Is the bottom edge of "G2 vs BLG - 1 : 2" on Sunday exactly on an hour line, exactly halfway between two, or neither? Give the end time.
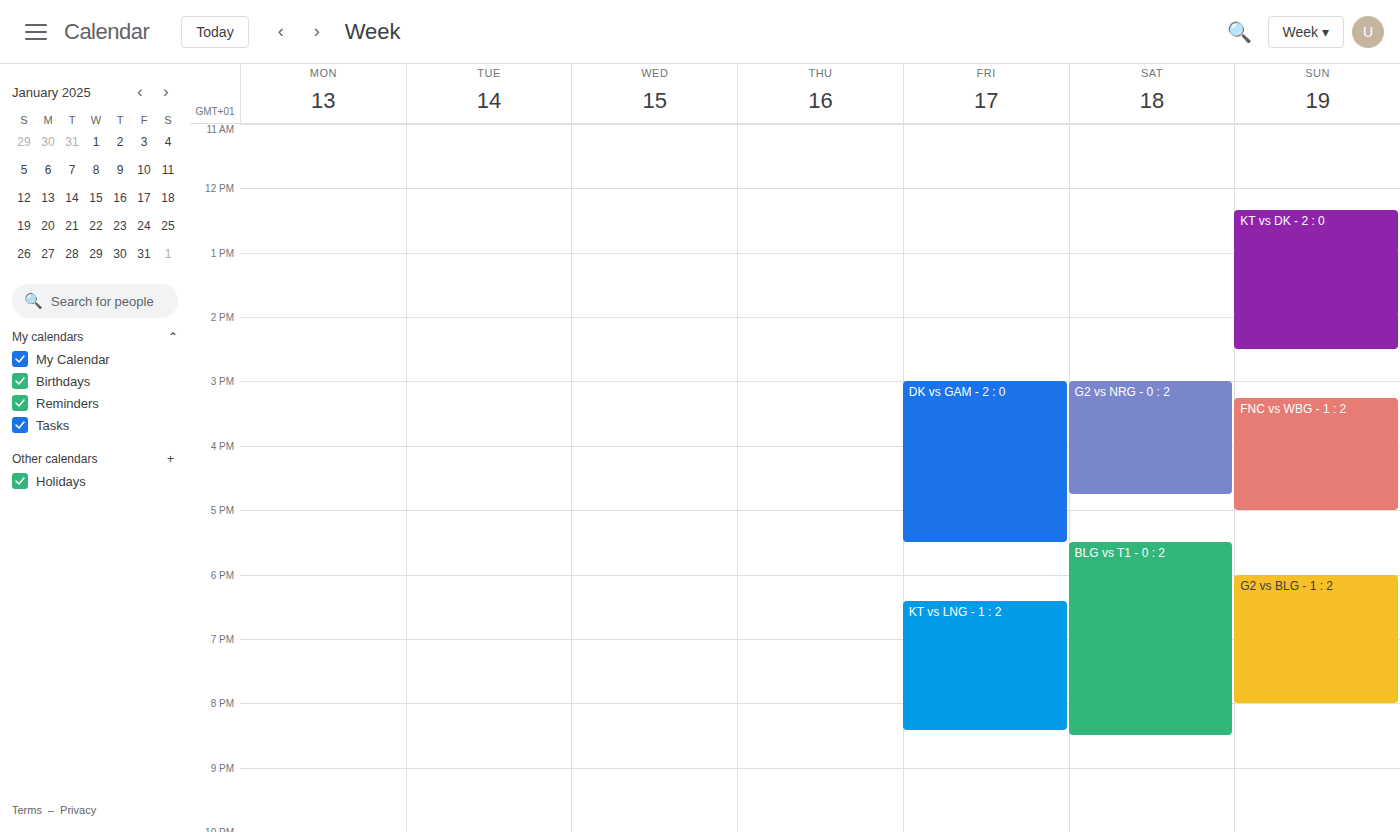
8:00 PM -- exactly on the 8 PM line.